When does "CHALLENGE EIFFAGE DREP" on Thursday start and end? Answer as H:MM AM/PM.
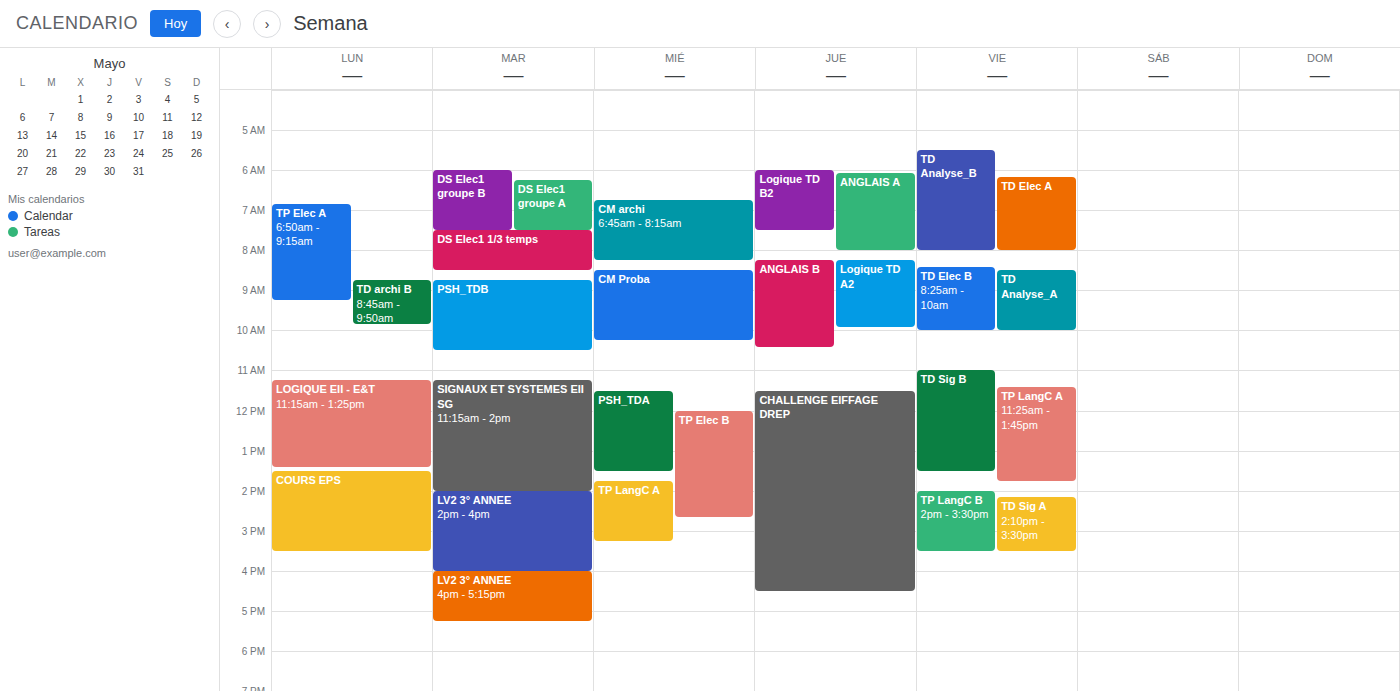
11:30 AM to 4:30 PM